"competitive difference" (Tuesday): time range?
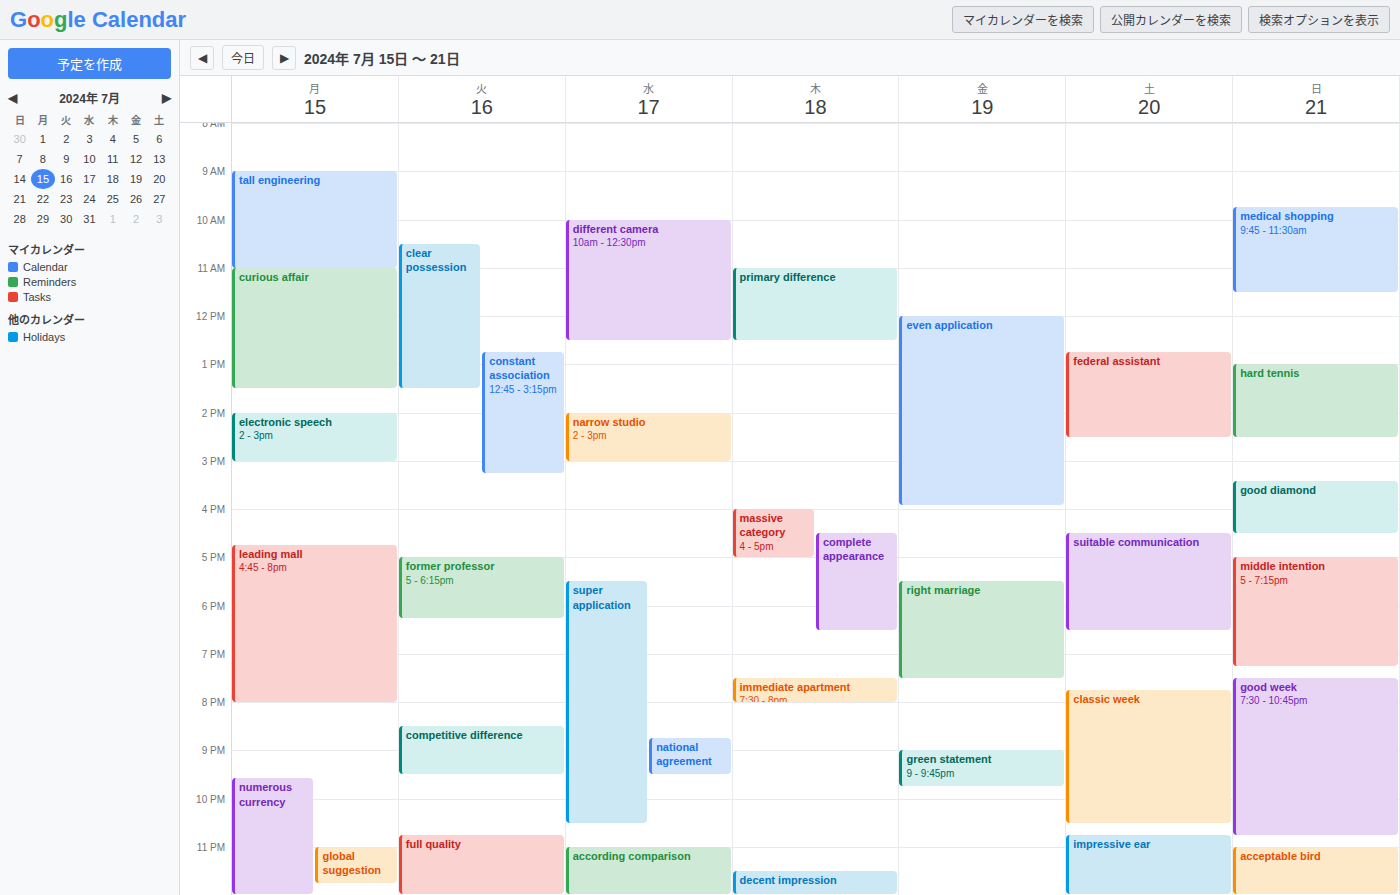
8:30 PM to 9:30 PM